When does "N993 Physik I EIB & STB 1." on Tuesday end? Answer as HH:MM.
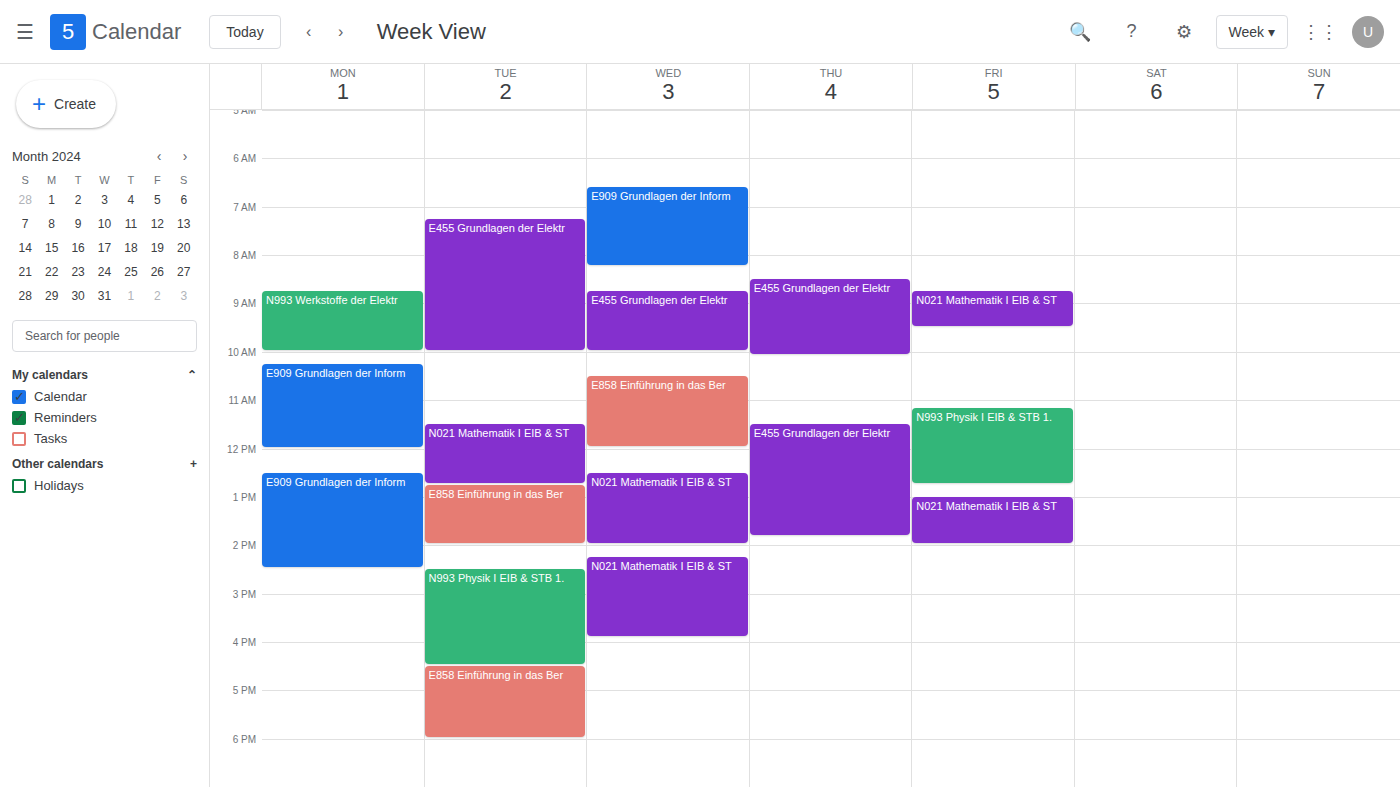
16:30